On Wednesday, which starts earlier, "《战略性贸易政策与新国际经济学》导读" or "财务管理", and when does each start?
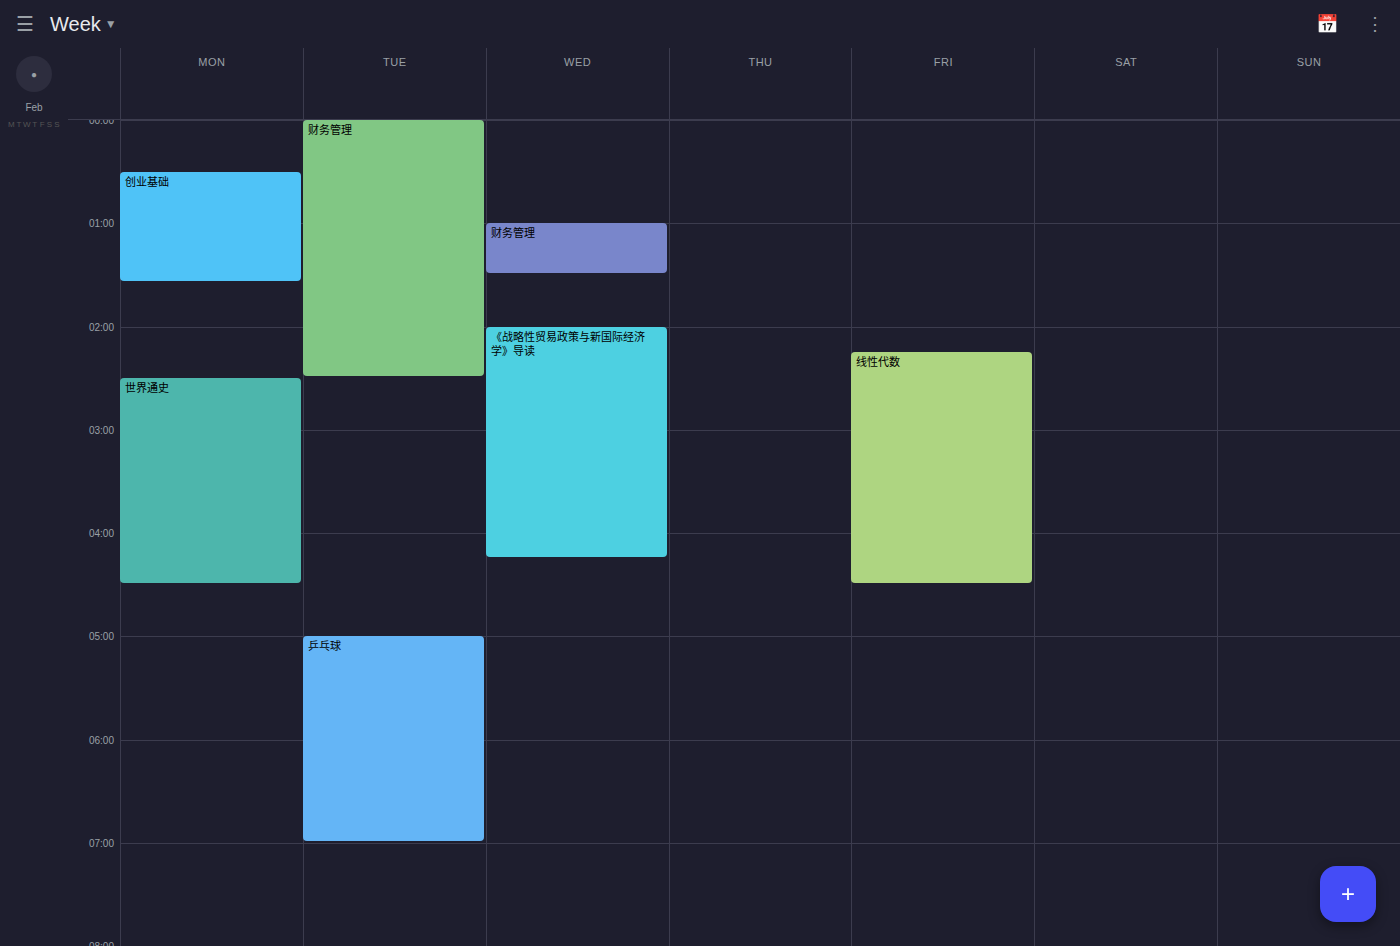
"财务管理" 1:00 AM; "《战略性贸易政策与新国际经济学》导读" 2:00 AM.